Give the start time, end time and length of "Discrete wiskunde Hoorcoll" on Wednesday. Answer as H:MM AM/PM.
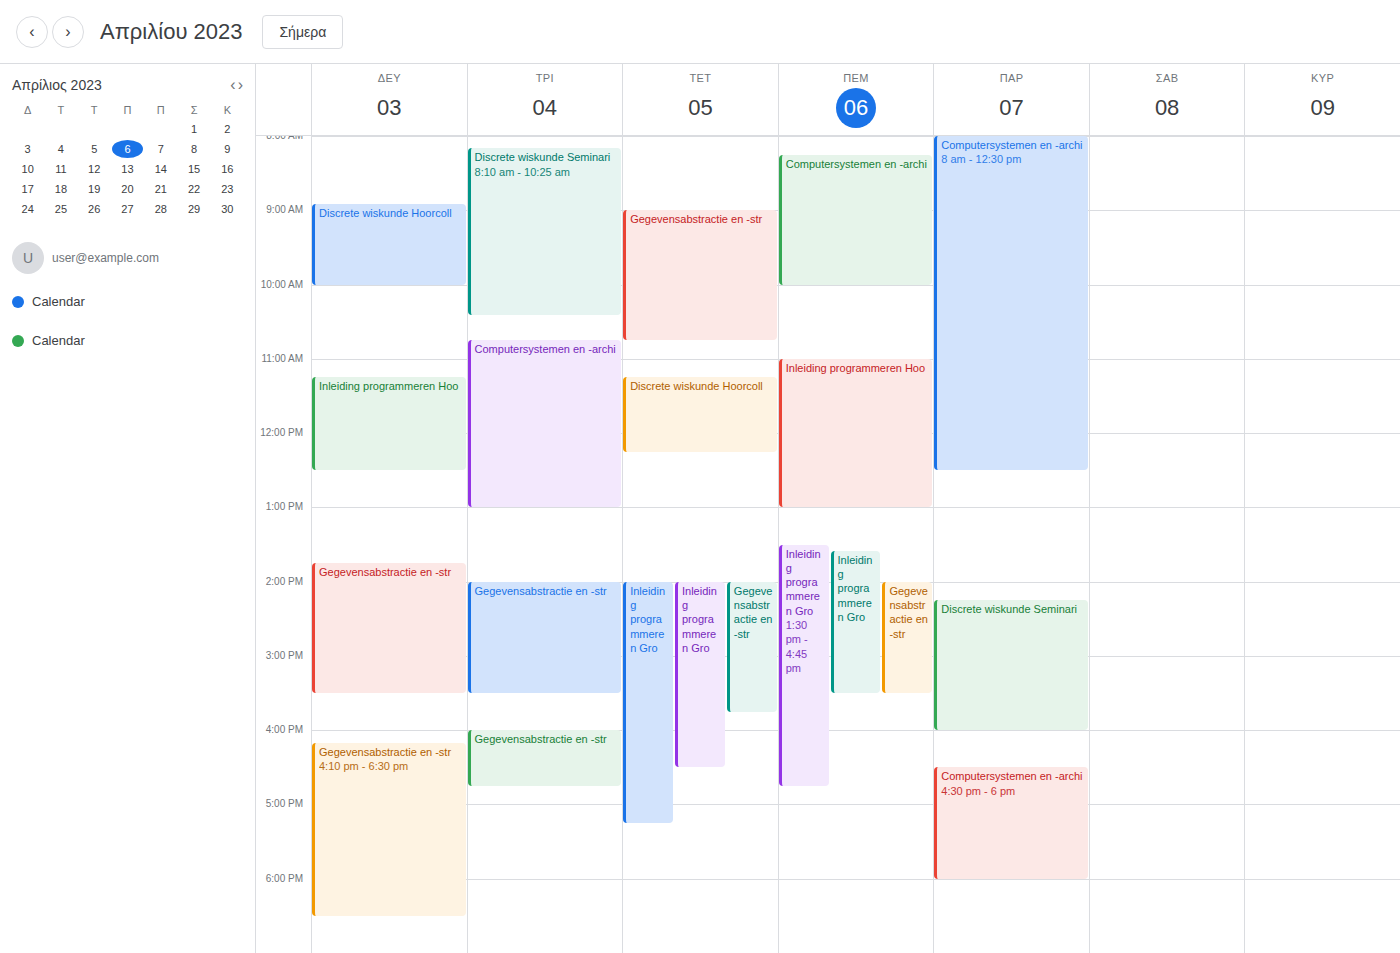
11:15 AM to 12:15 PM, 1 hour